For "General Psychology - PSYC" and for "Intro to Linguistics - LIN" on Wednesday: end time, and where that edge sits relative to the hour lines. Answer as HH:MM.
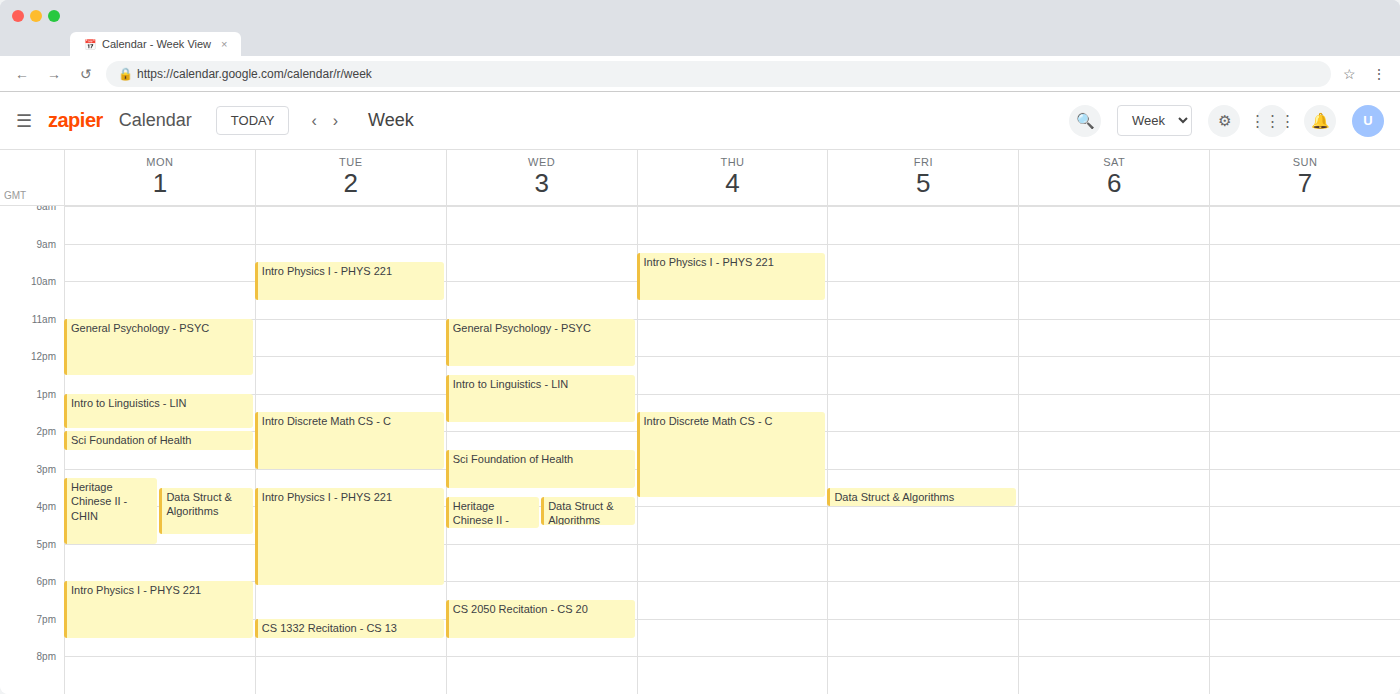
"General Psychology - PSYC": 12:15, neither: a quarter of the way from the 12:00 line to the 13:00 line. "Intro to Linguistics - LIN": 13:45, neither: three quarters of the way from the 13:00 line to the 14:00 line.